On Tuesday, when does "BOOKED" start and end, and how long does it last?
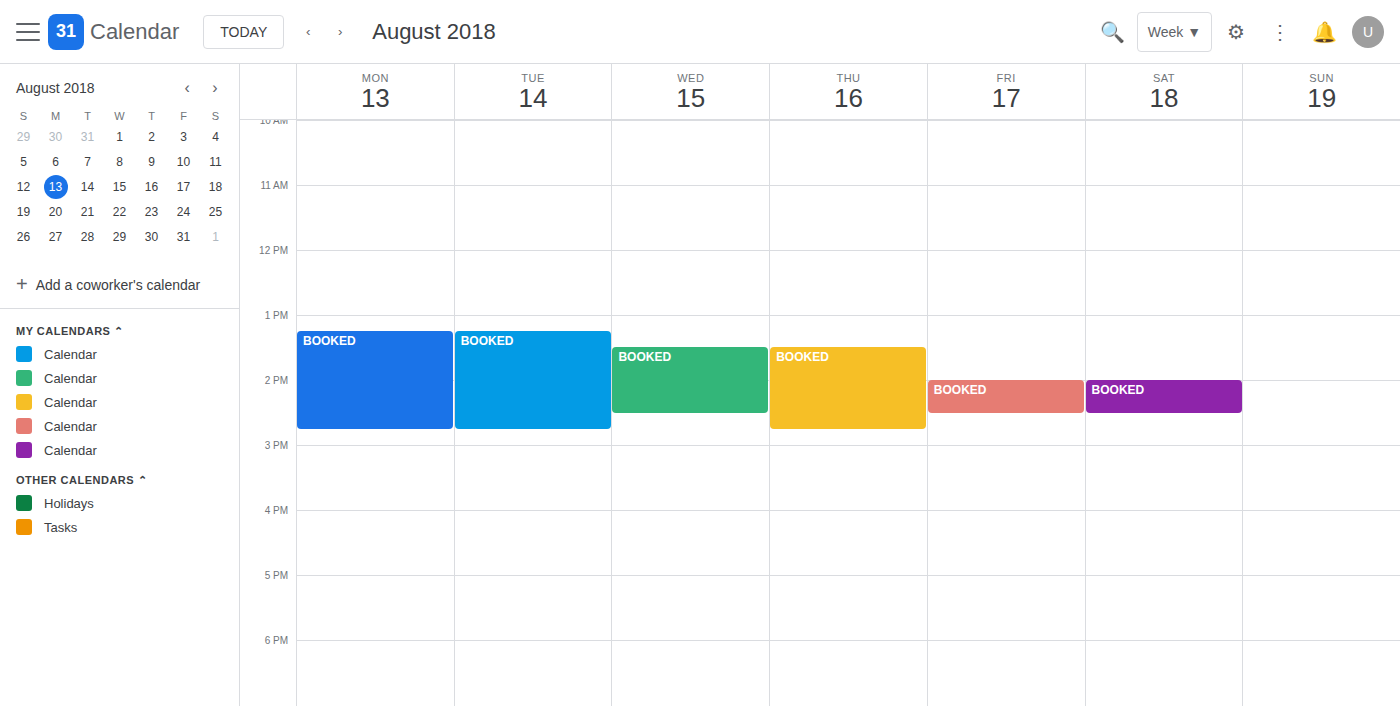
1:15 PM to 2:45 PM, 1 hour 30 minutes